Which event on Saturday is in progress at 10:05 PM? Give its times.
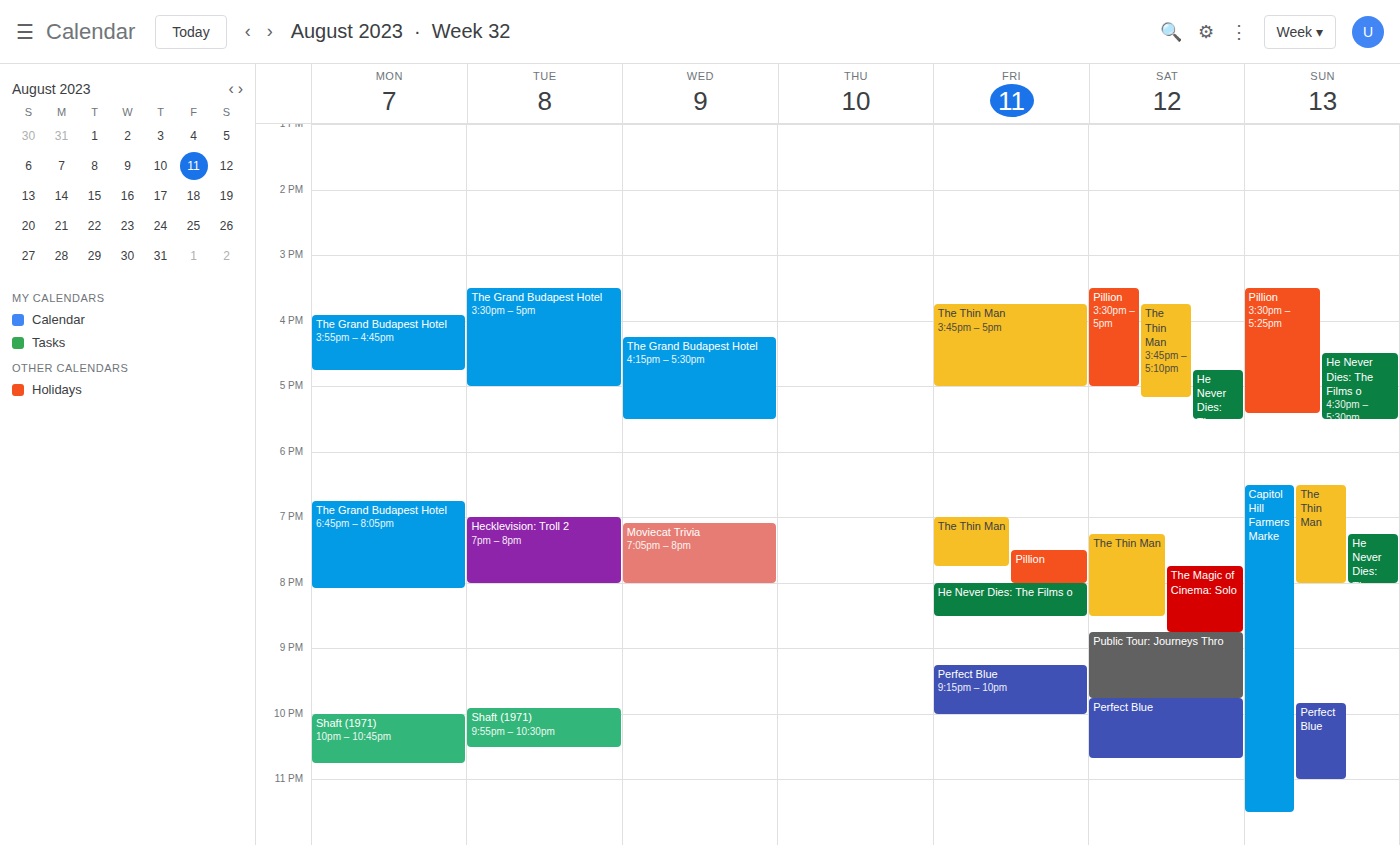
"Perfect Blue", 9:45 PM to 10:40 PM